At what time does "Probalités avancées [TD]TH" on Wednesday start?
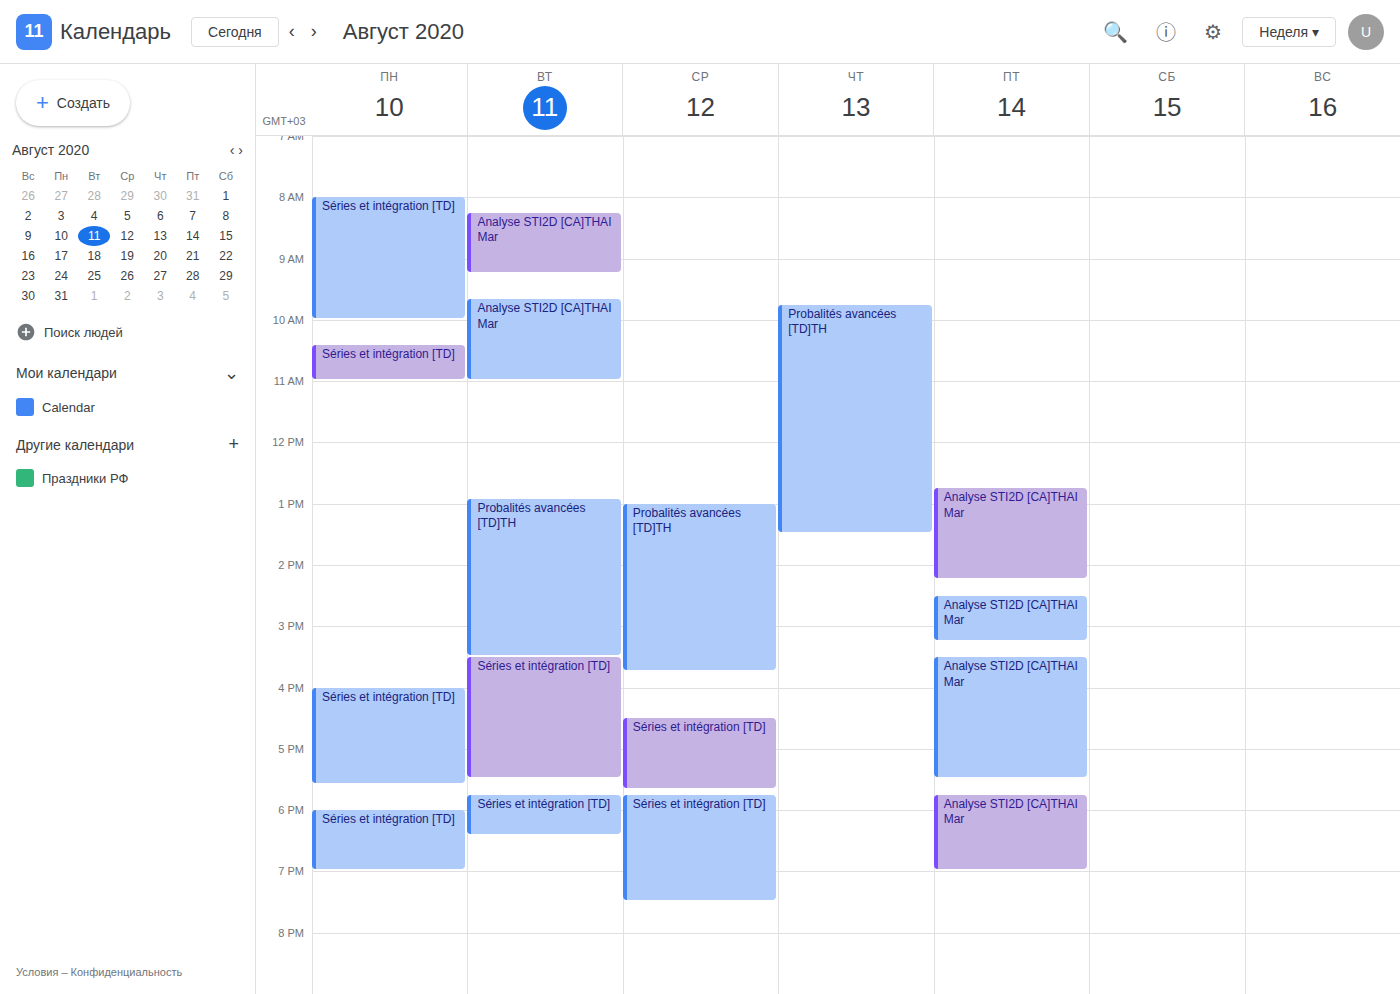
1:00 PM